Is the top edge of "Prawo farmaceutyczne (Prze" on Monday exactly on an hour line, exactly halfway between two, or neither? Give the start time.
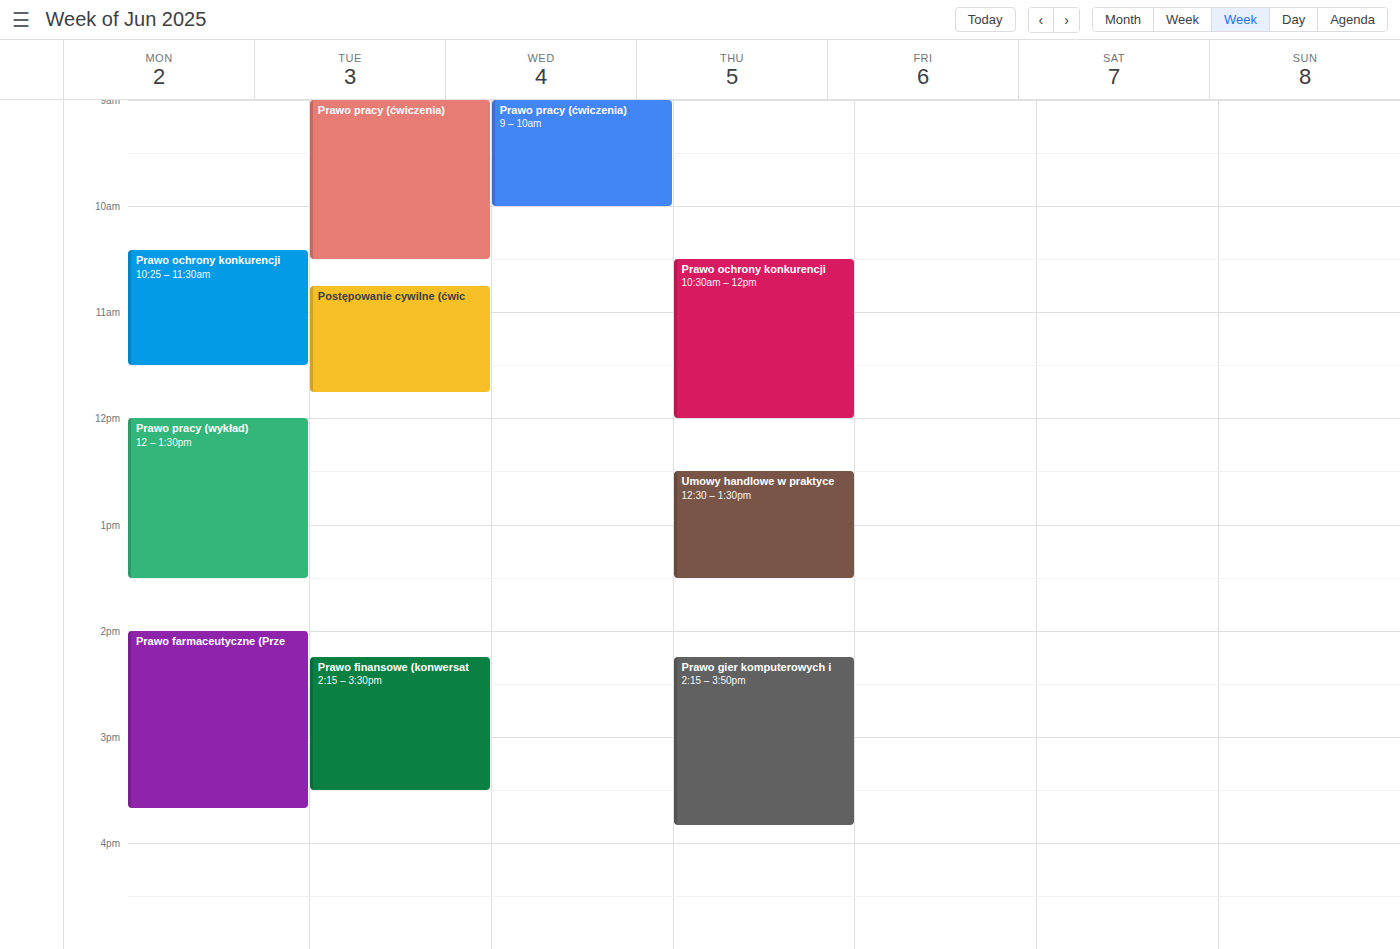
2:00 PM -- exactly on the 2 PM line.